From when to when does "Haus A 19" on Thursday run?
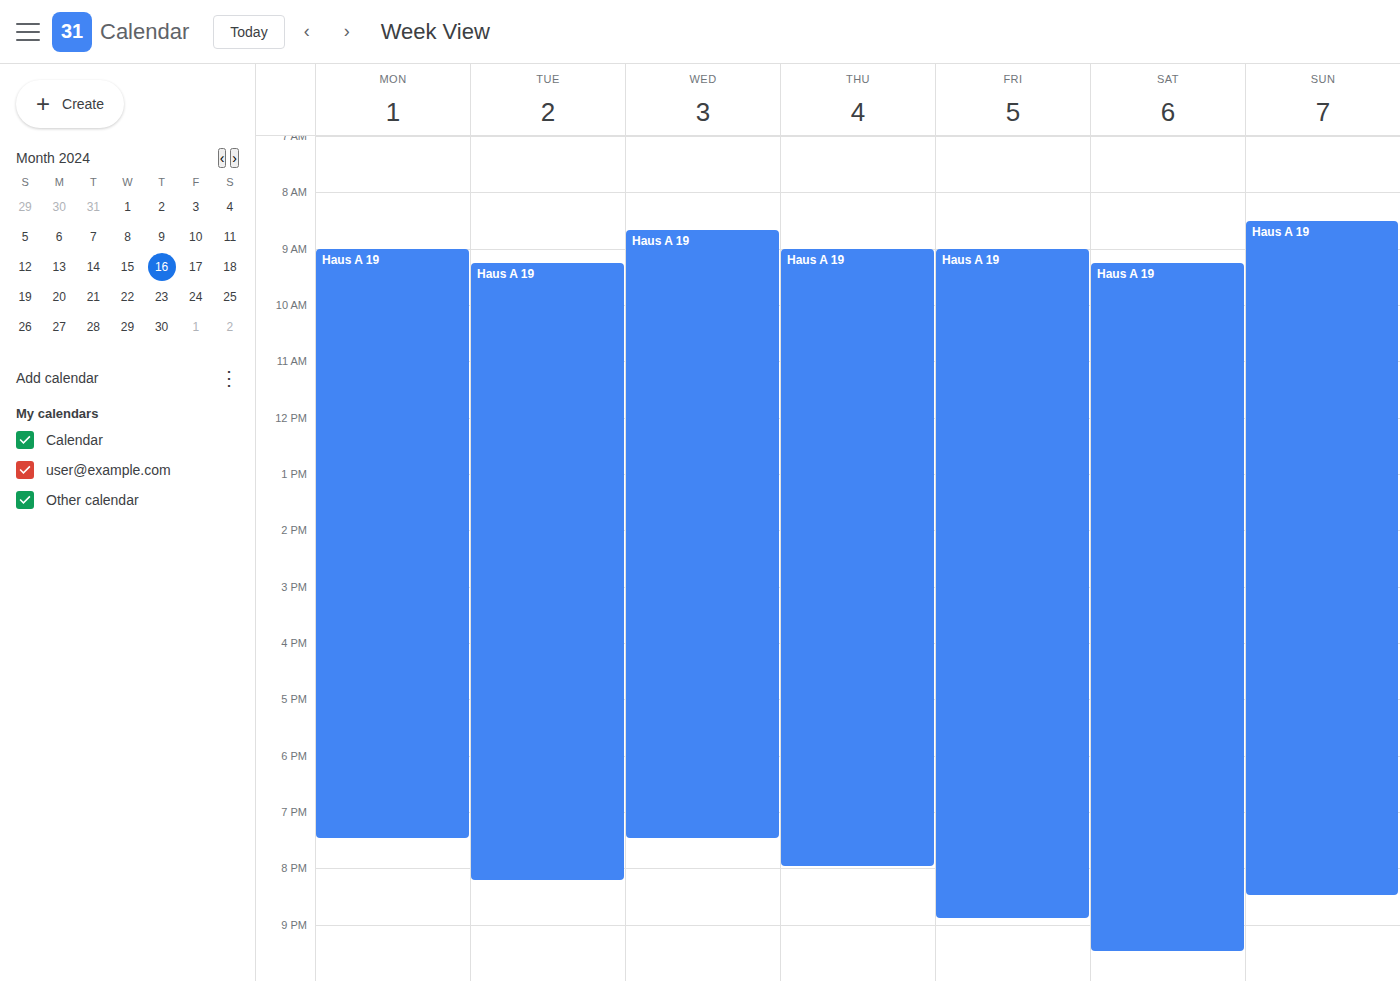
9:00 AM to 8:00 PM